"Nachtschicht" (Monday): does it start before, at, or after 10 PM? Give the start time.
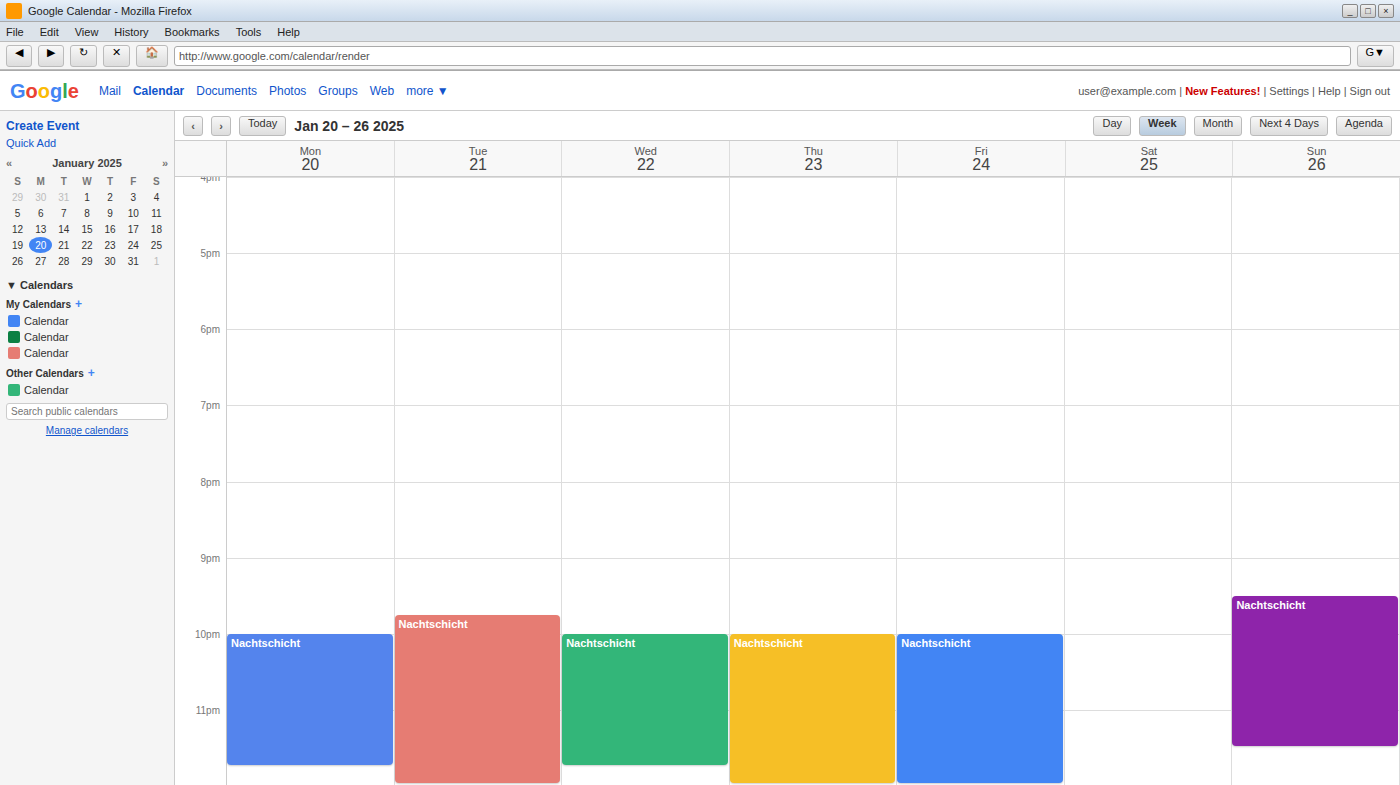
10:00 PM -- exactly at 10 PM, on the 10 PM line.